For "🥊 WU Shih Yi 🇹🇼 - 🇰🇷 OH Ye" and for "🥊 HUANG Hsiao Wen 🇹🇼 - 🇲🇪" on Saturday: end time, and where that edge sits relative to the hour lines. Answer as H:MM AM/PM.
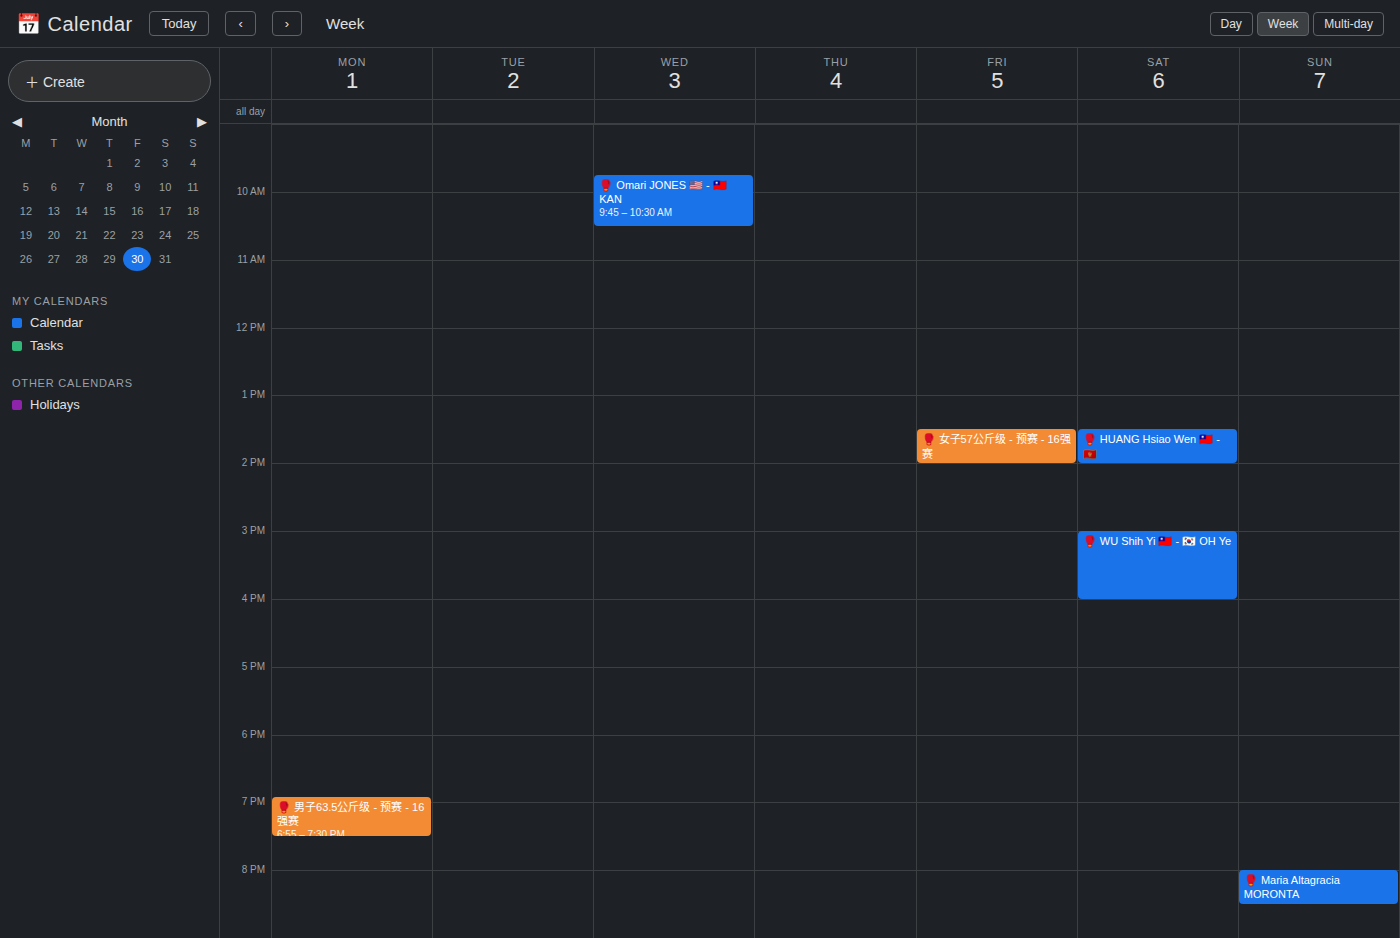
"🥊 WU Shih Yi 🇹🇼 - 🇰🇷 OH Ye": 4:00 PM, exactly on the 4 PM line. "🥊 HUANG Hsiao Wen 🇹🇼 - 🇲🇪": 2:00 PM, exactly on the 2 PM line.